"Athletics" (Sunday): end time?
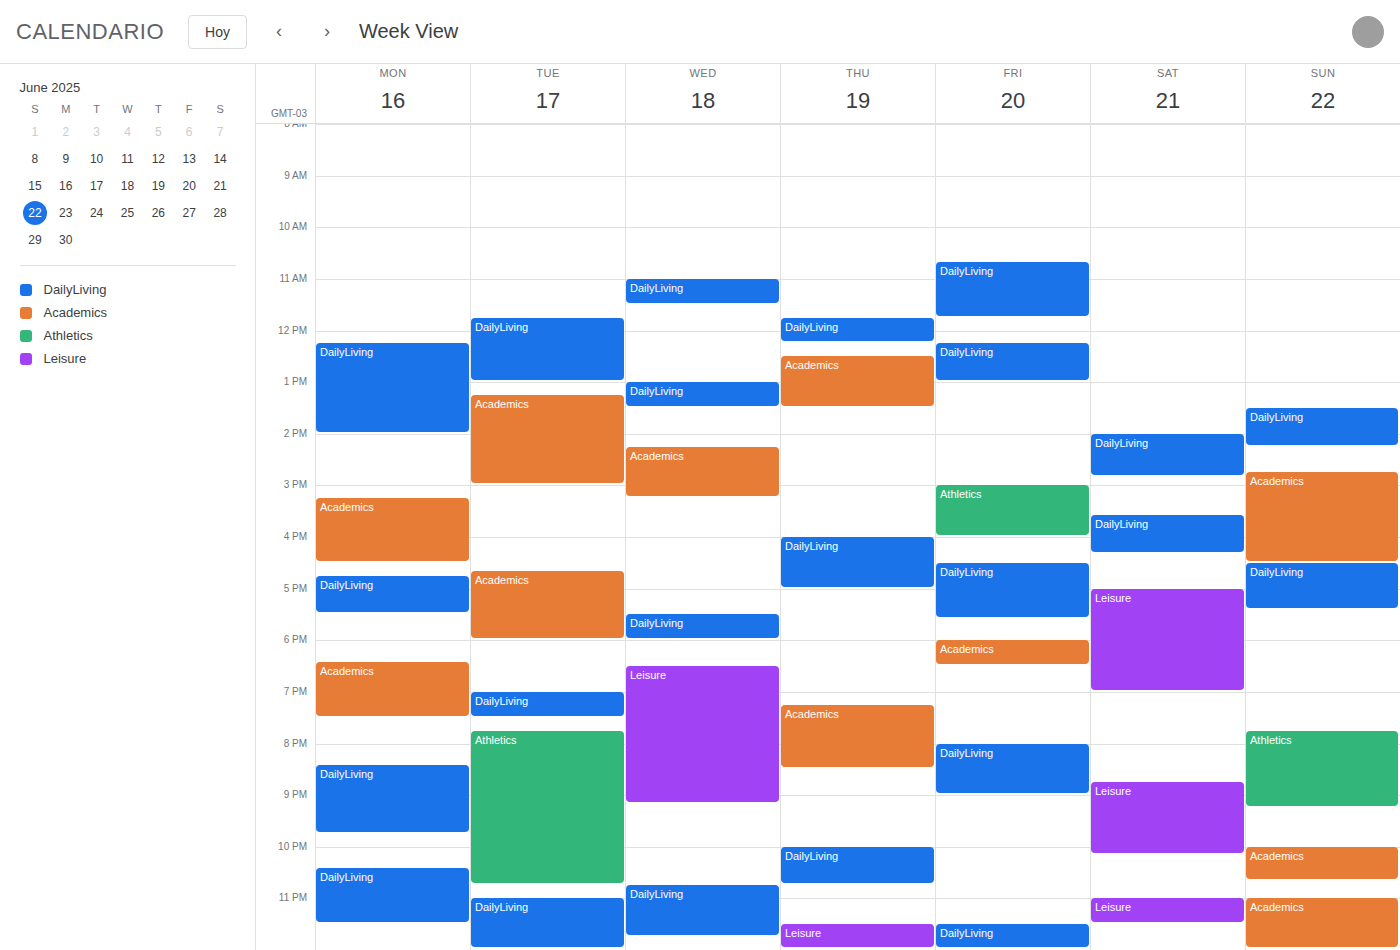
21:15